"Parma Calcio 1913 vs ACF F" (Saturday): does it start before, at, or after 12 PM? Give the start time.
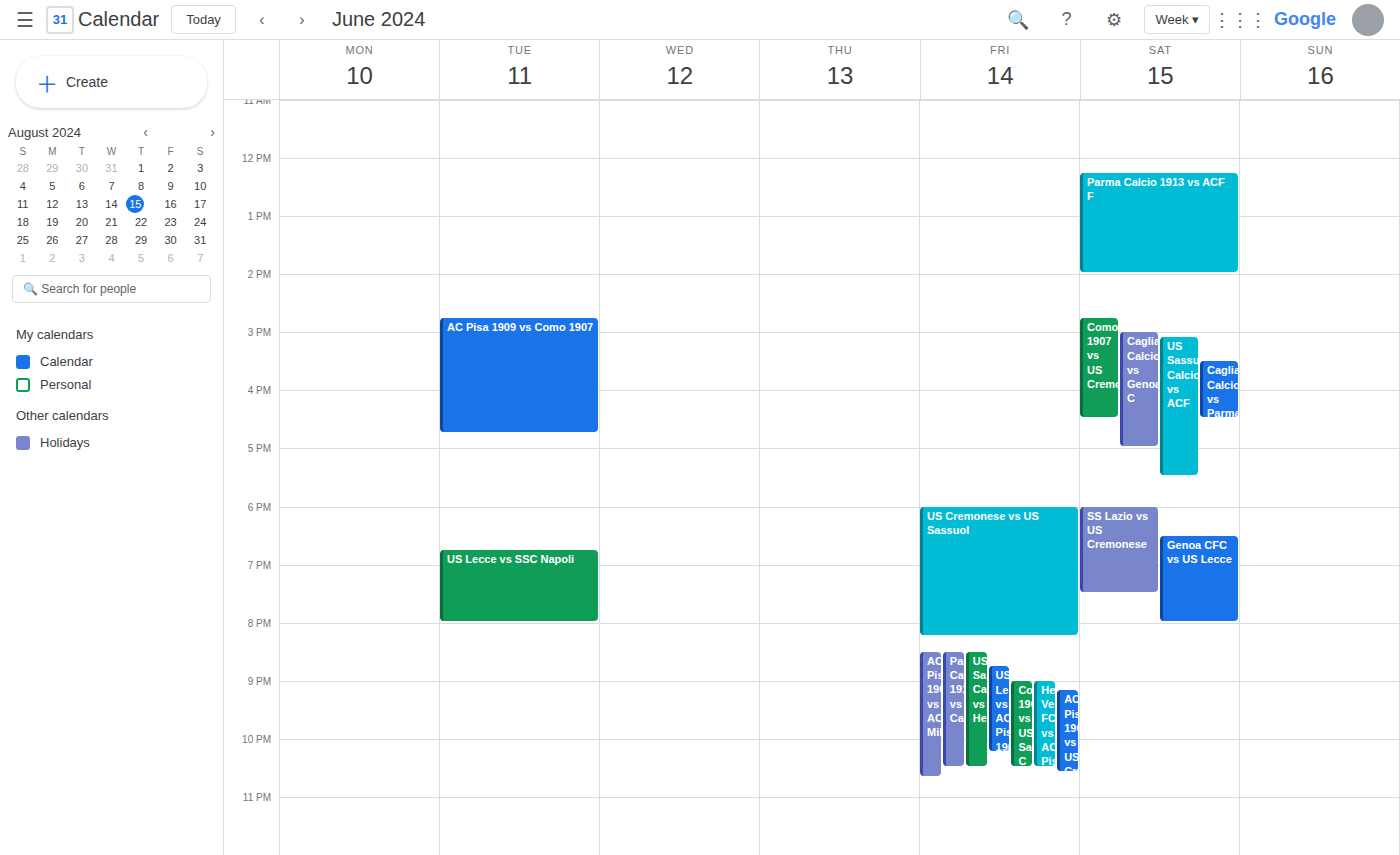
12:15 PM -- after 12 PM, 15 minutes below the 12 PM line.